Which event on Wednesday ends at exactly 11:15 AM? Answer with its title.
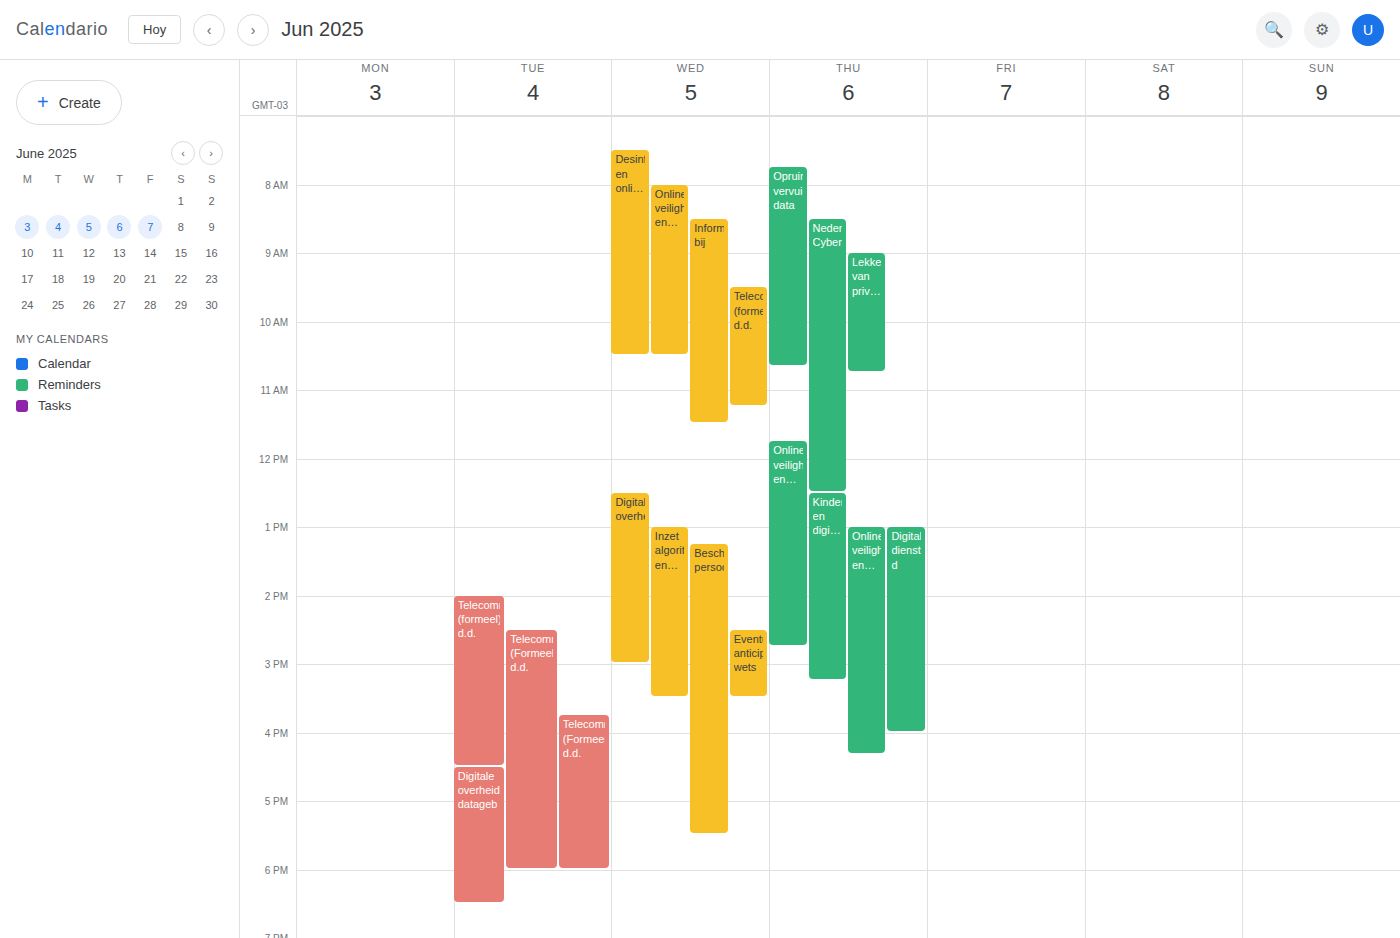
"Telecomraad (formeel) d.d."